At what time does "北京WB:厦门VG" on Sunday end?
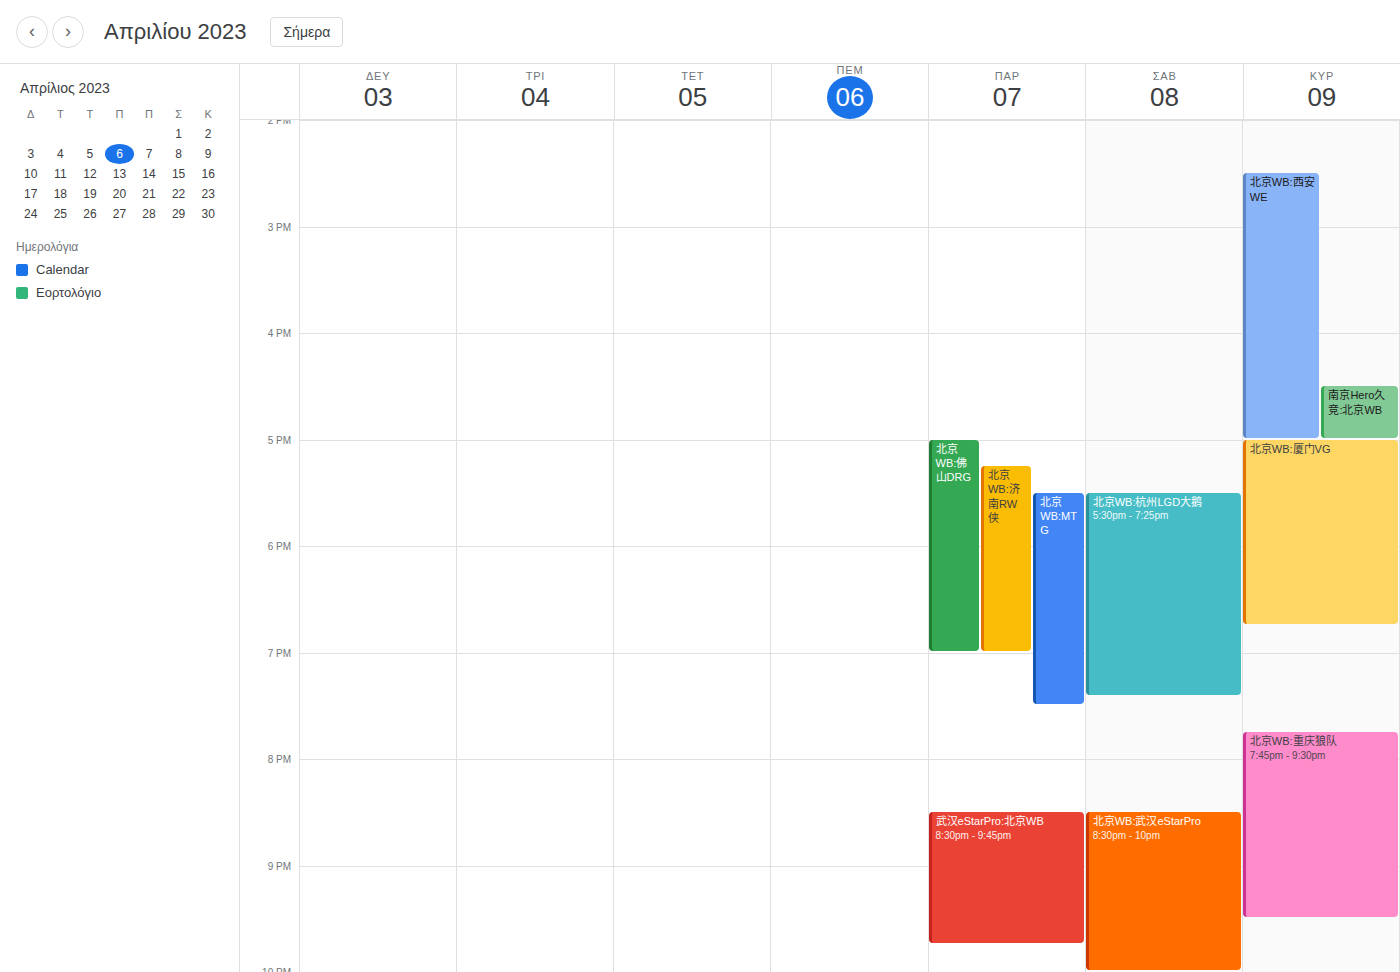
6:45 PM